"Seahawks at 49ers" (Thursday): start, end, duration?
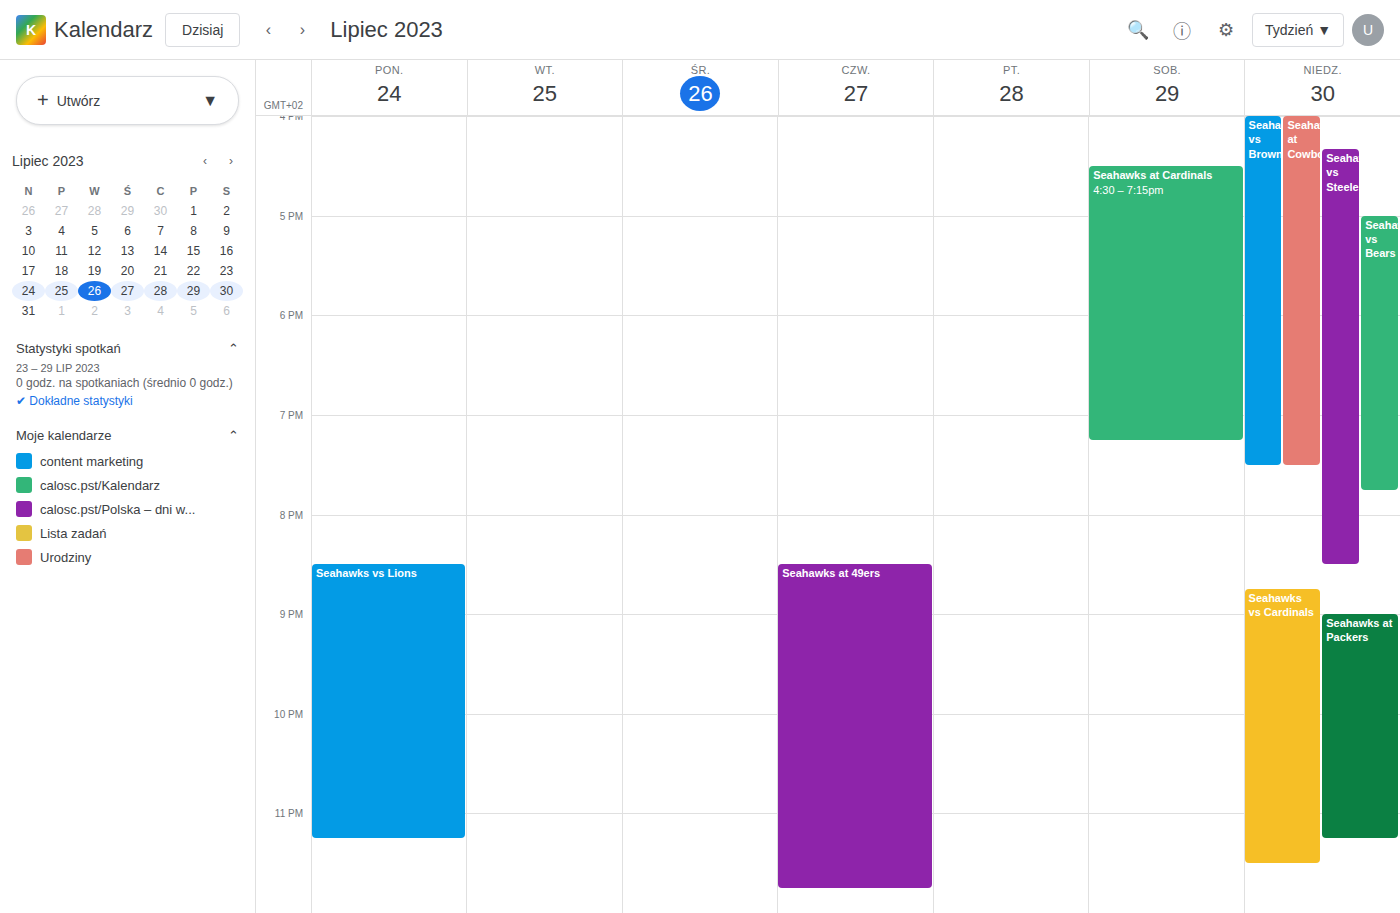
8:30 PM to 11:45 PM, 3 hours 15 minutes